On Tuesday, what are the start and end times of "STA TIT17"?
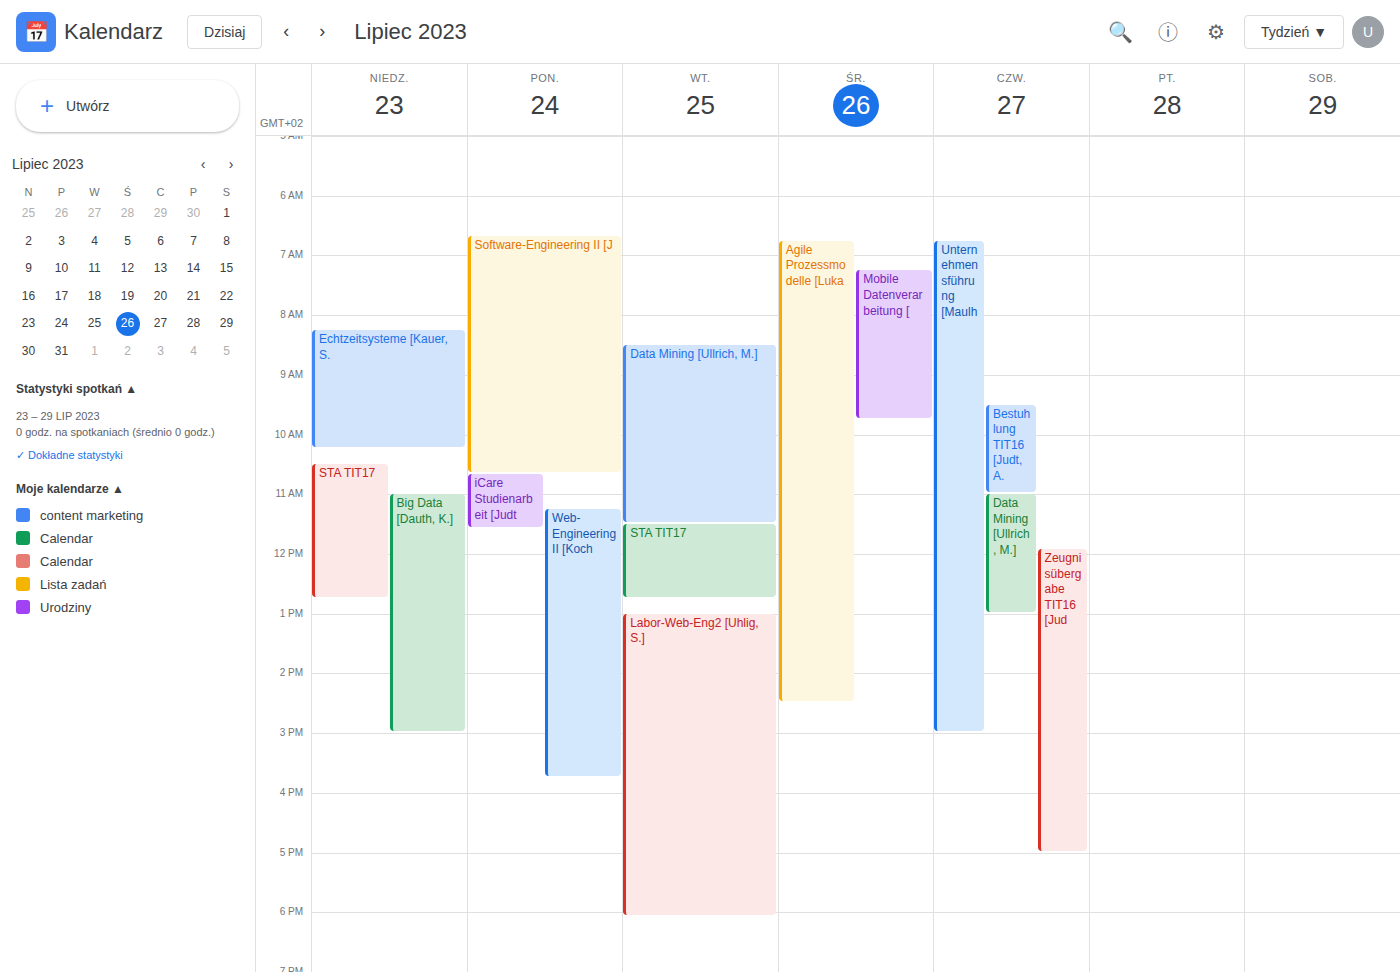
11:30 to 12:45